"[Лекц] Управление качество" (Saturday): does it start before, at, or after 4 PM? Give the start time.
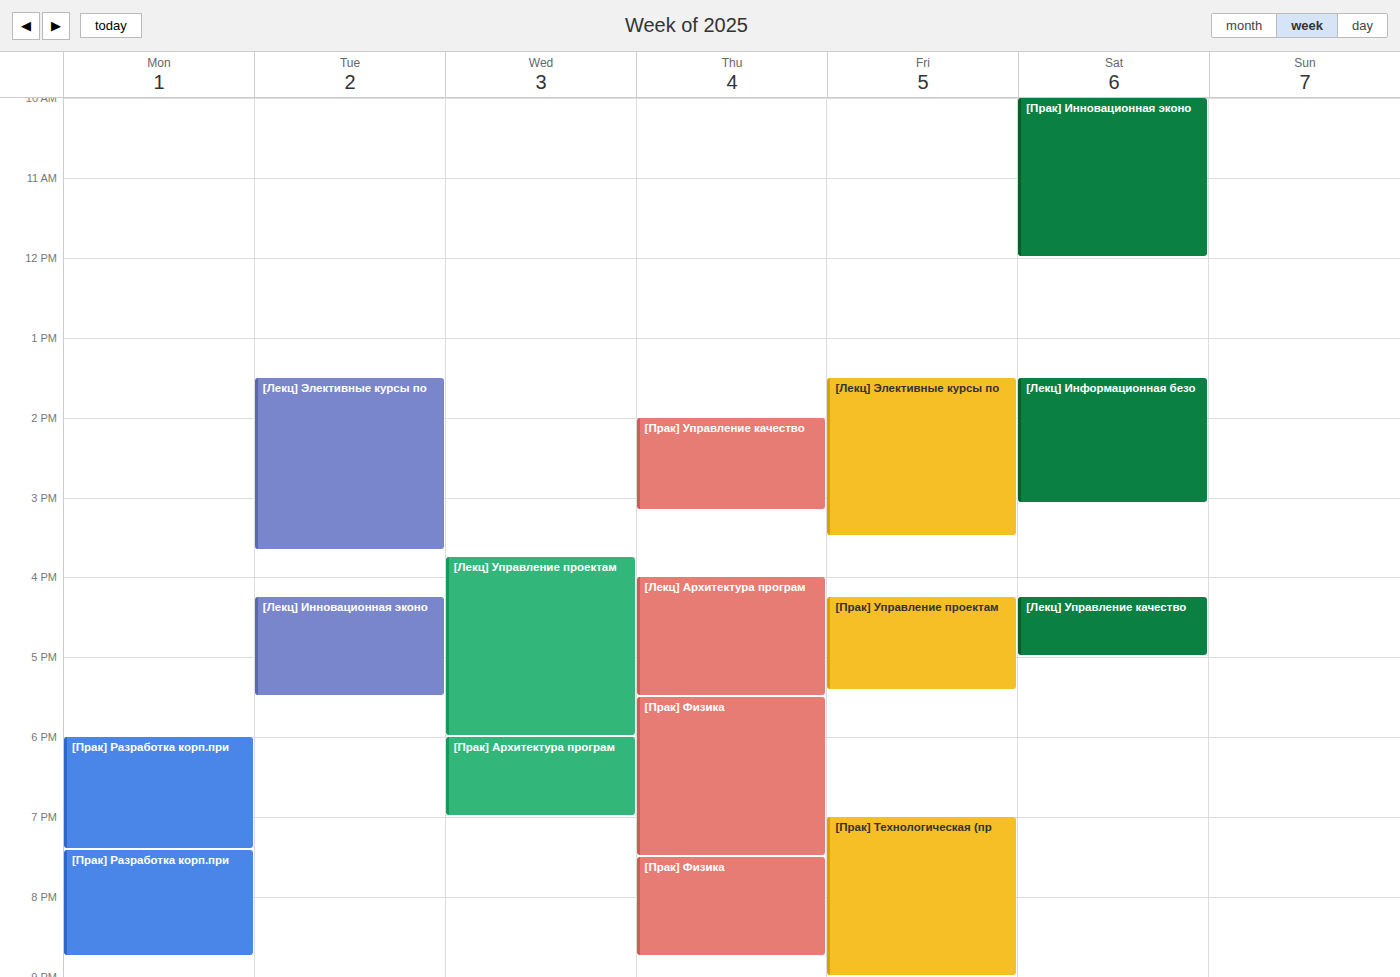
4:15 PM -- after 4 PM, 15 minutes below the 4 PM line.